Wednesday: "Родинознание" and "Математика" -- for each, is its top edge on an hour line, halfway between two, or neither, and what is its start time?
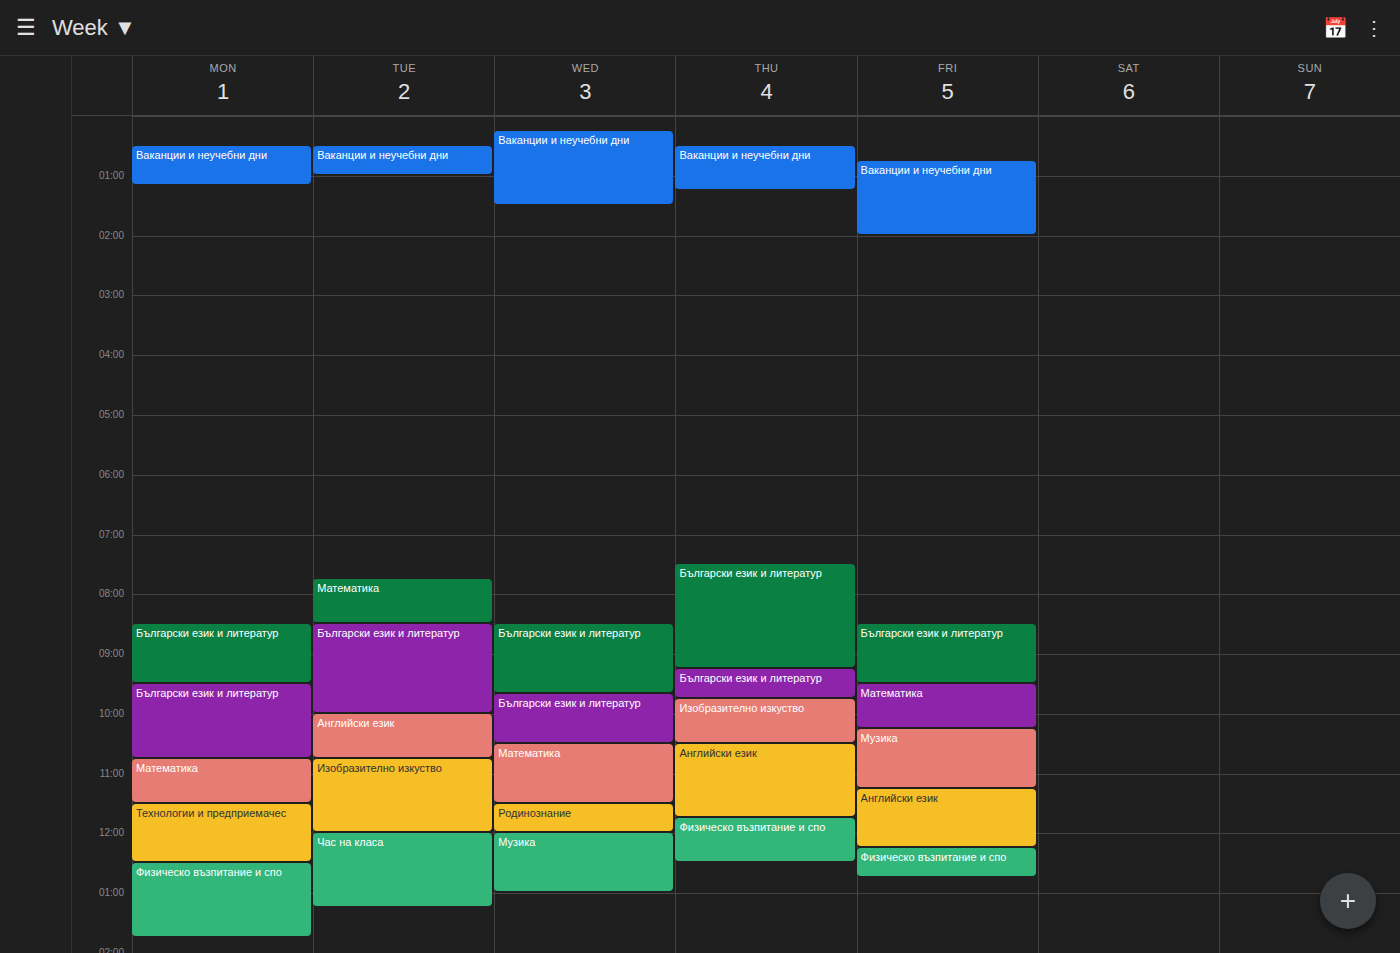
"Родинознание": 11:30 AM, halfway between the 11 AM and 12 PM lines. "Математика": 10:30 AM, halfway between the 10 AM and 11 AM lines.